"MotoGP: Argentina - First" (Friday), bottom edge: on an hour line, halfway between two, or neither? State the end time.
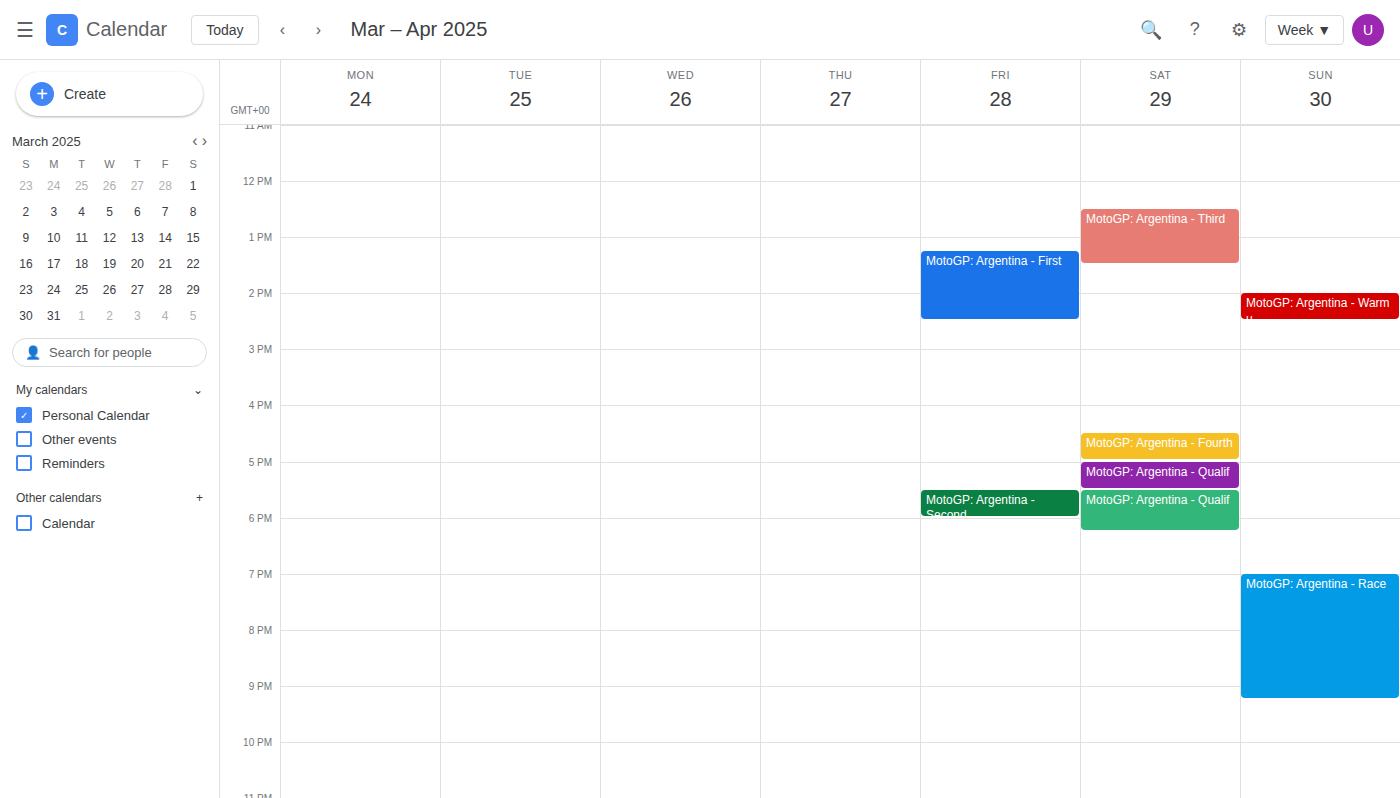
2:30 PM -- halfway between the 2 PM and 3 PM lines.